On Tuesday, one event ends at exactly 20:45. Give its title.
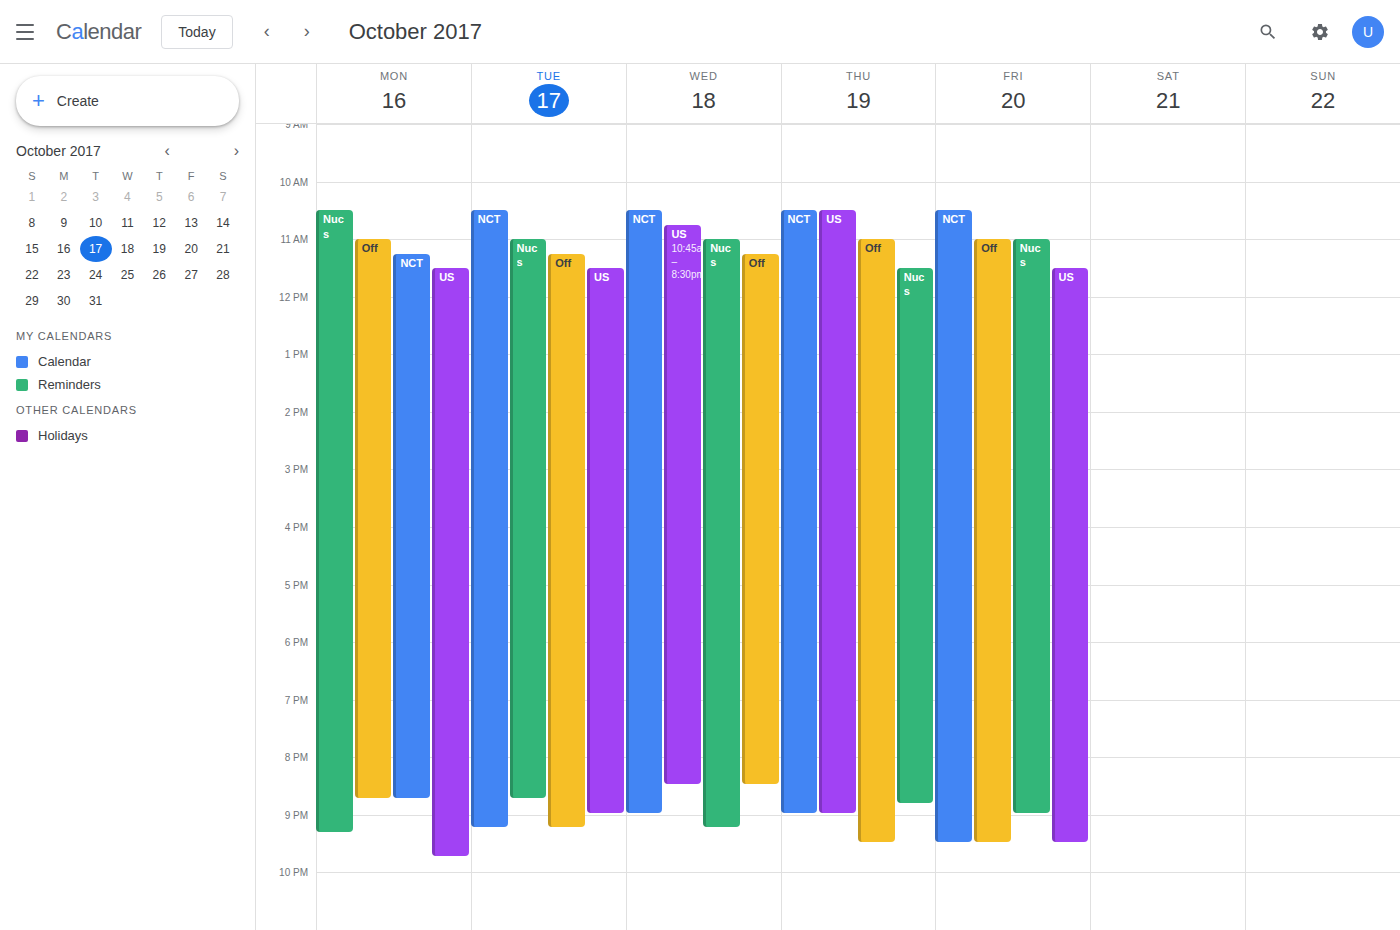
"Nucs"